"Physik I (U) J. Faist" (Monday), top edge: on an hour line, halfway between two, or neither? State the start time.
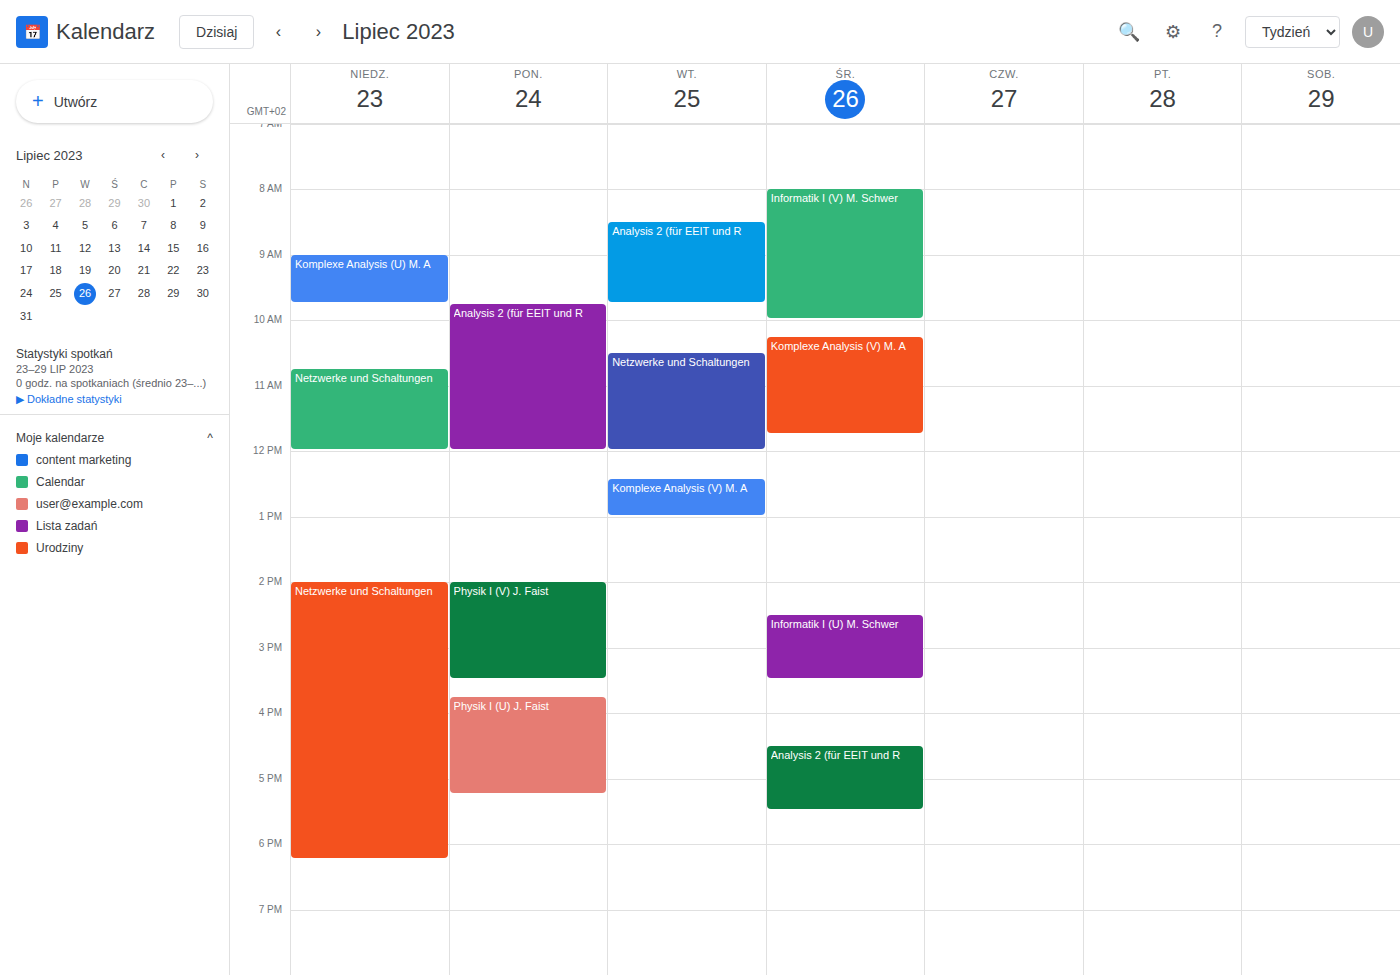
3:45 PM -- neither: three quarters of the way from the 3 PM line to the 4 PM line.